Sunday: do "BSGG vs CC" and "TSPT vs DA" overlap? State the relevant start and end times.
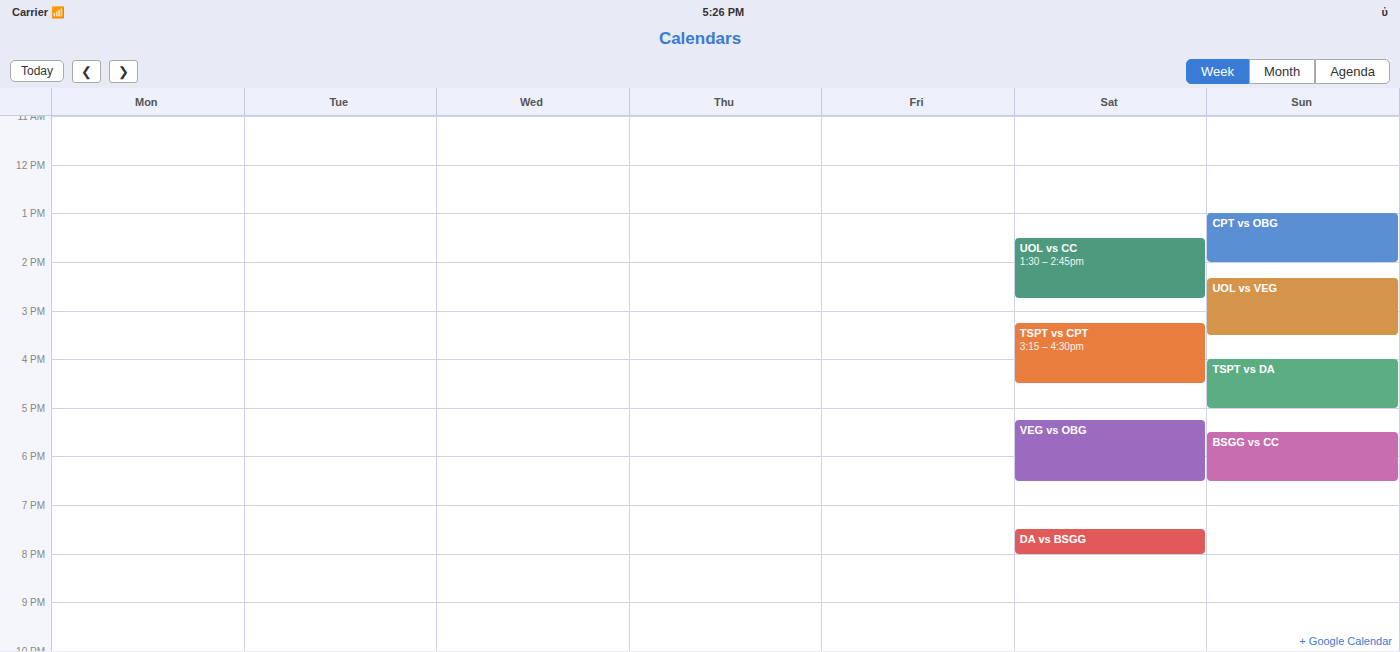
"TSPT vs DA" ends at 5:00 PM and "BSGG vs CC" starts at 5:30 PM -- no overlap.